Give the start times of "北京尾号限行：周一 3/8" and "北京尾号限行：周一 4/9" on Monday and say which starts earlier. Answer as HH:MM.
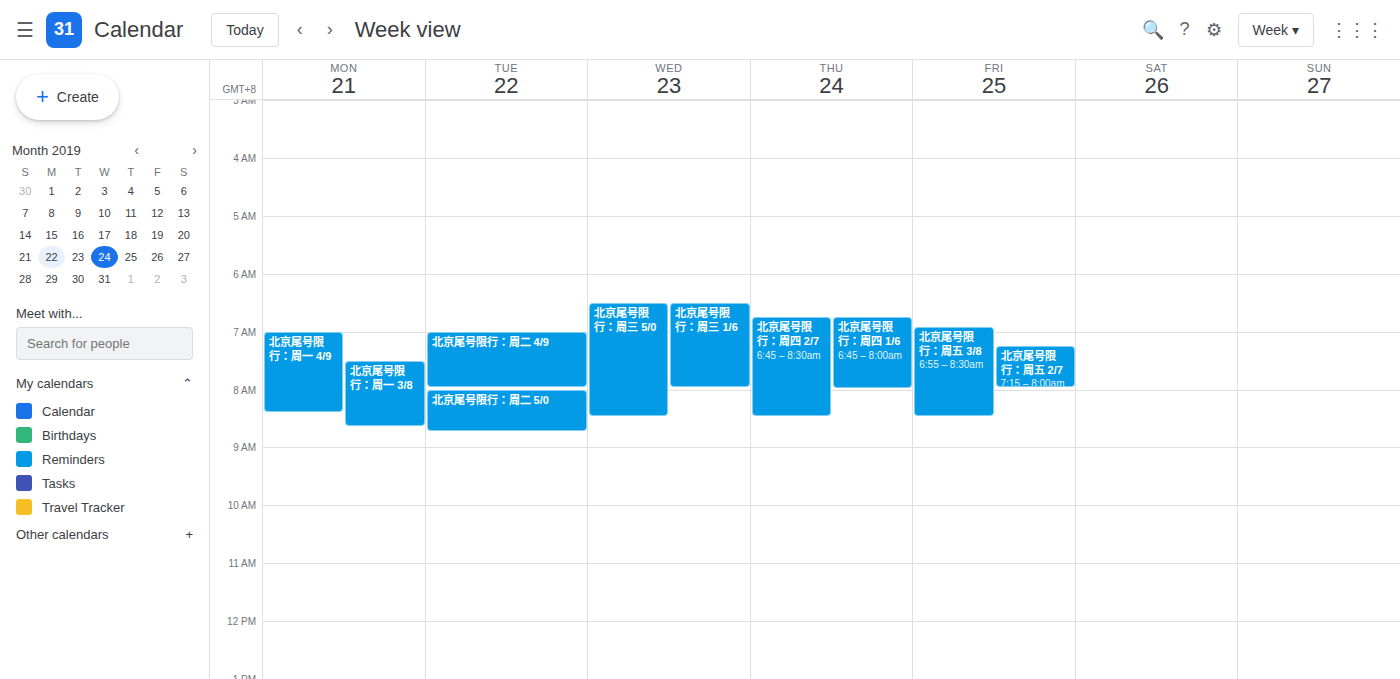
"北京尾号限行：周一 4/9" 07:00; "北京尾号限行：周一 3/8" 07:30.